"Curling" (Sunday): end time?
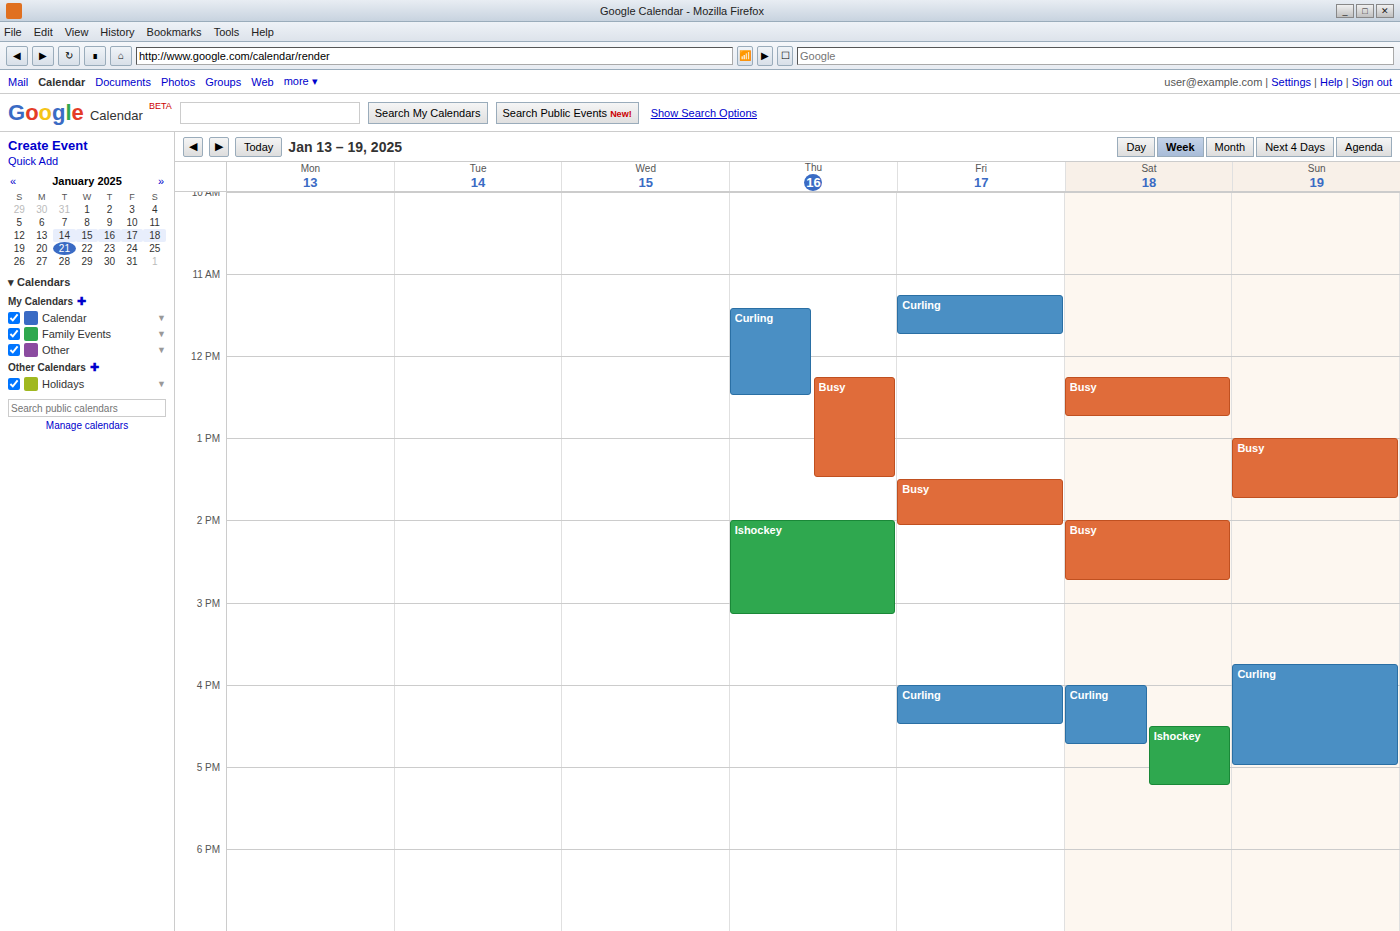
5:00 PM